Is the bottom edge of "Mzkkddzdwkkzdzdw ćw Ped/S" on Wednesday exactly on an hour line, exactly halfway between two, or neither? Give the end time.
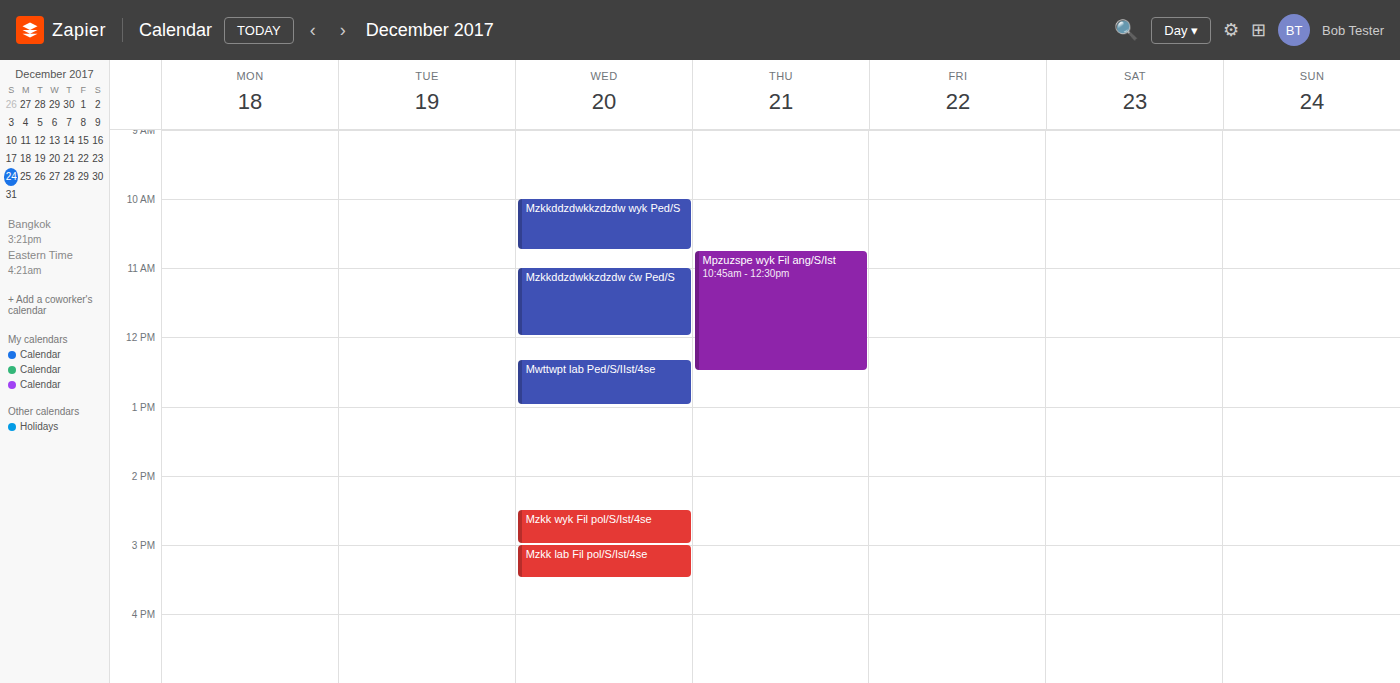
12:00 PM -- exactly on the 12 PM line.